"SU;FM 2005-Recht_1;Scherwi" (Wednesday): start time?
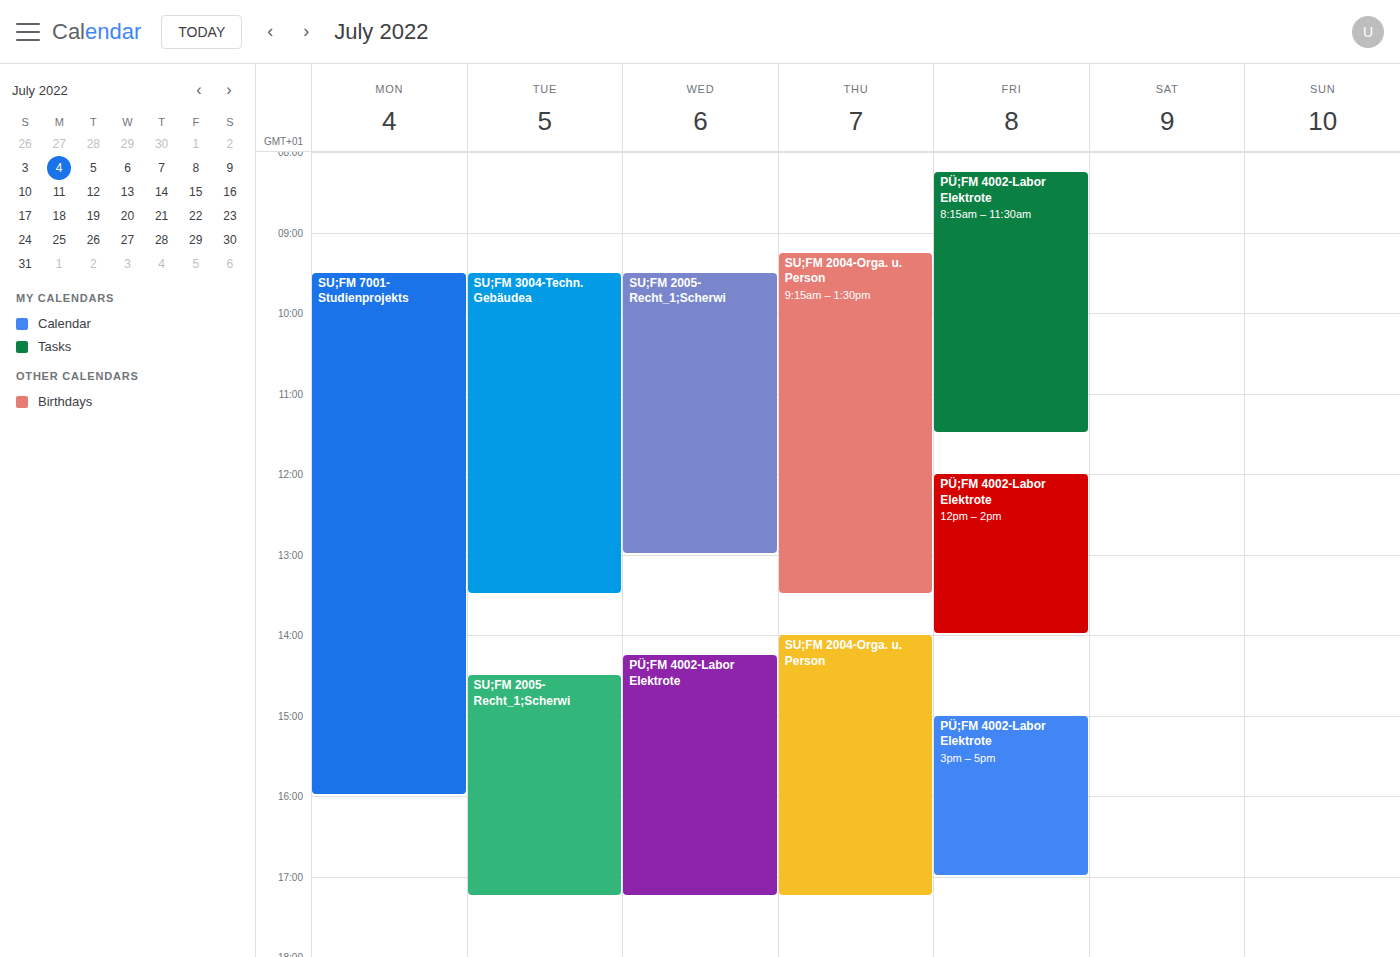
9:30 AM